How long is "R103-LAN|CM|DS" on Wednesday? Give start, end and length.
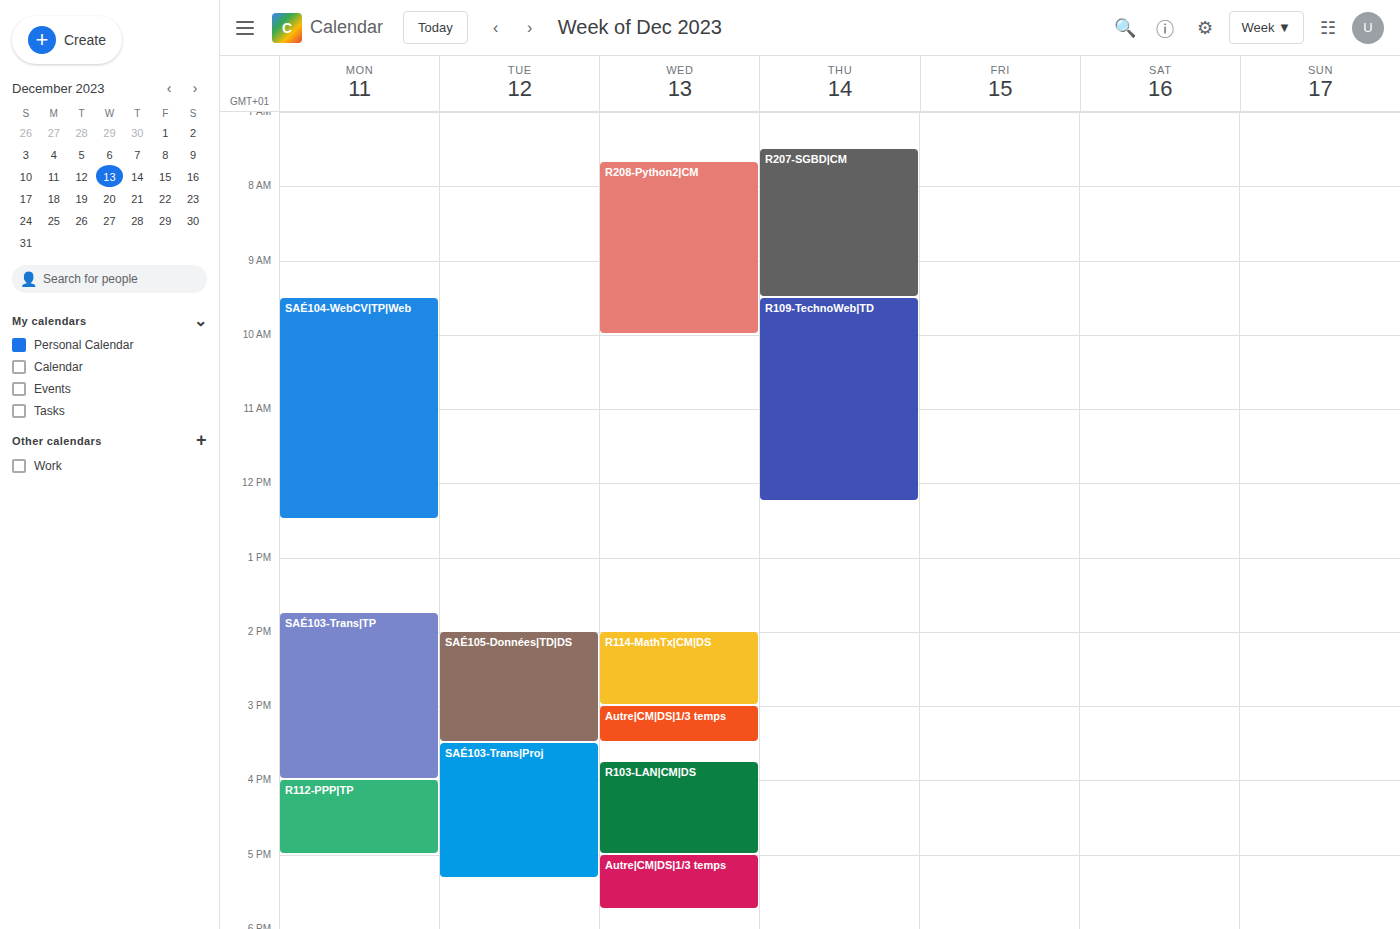
3:45 PM to 5:00 PM, 1 hour 15 minutes